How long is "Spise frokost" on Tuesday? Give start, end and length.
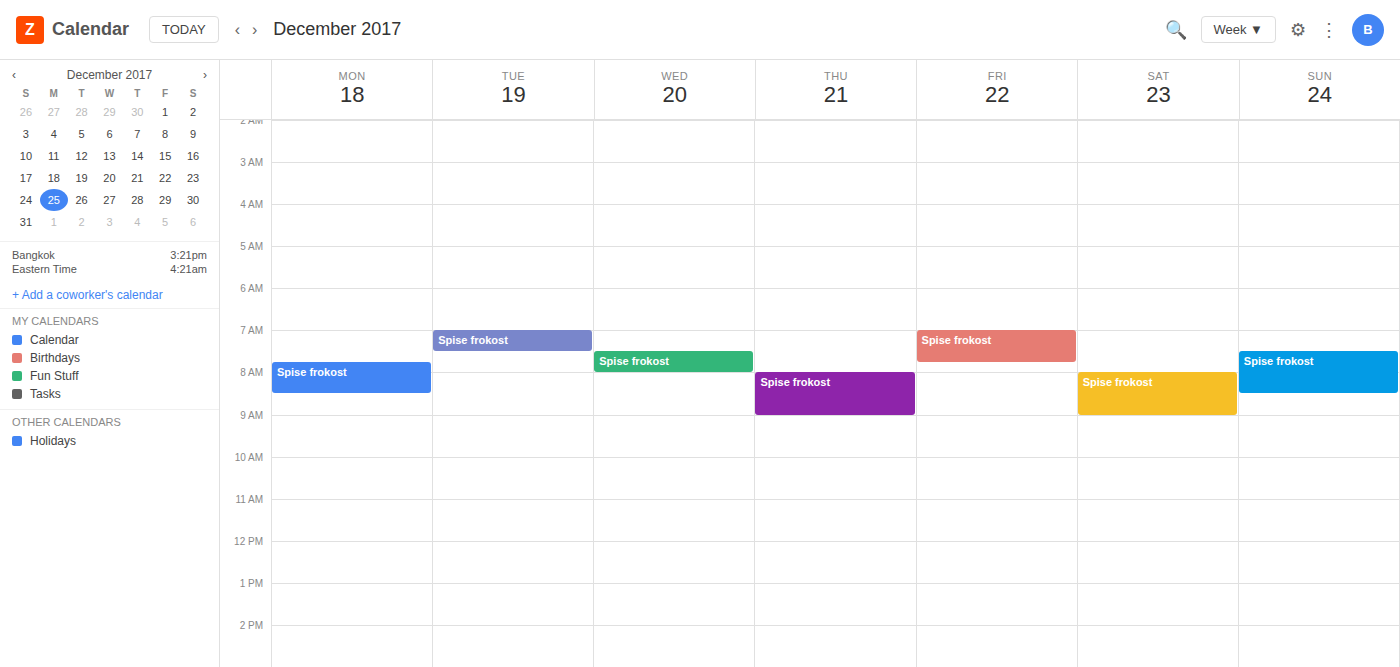
7:00 AM to 7:30 AM, 30 minutes